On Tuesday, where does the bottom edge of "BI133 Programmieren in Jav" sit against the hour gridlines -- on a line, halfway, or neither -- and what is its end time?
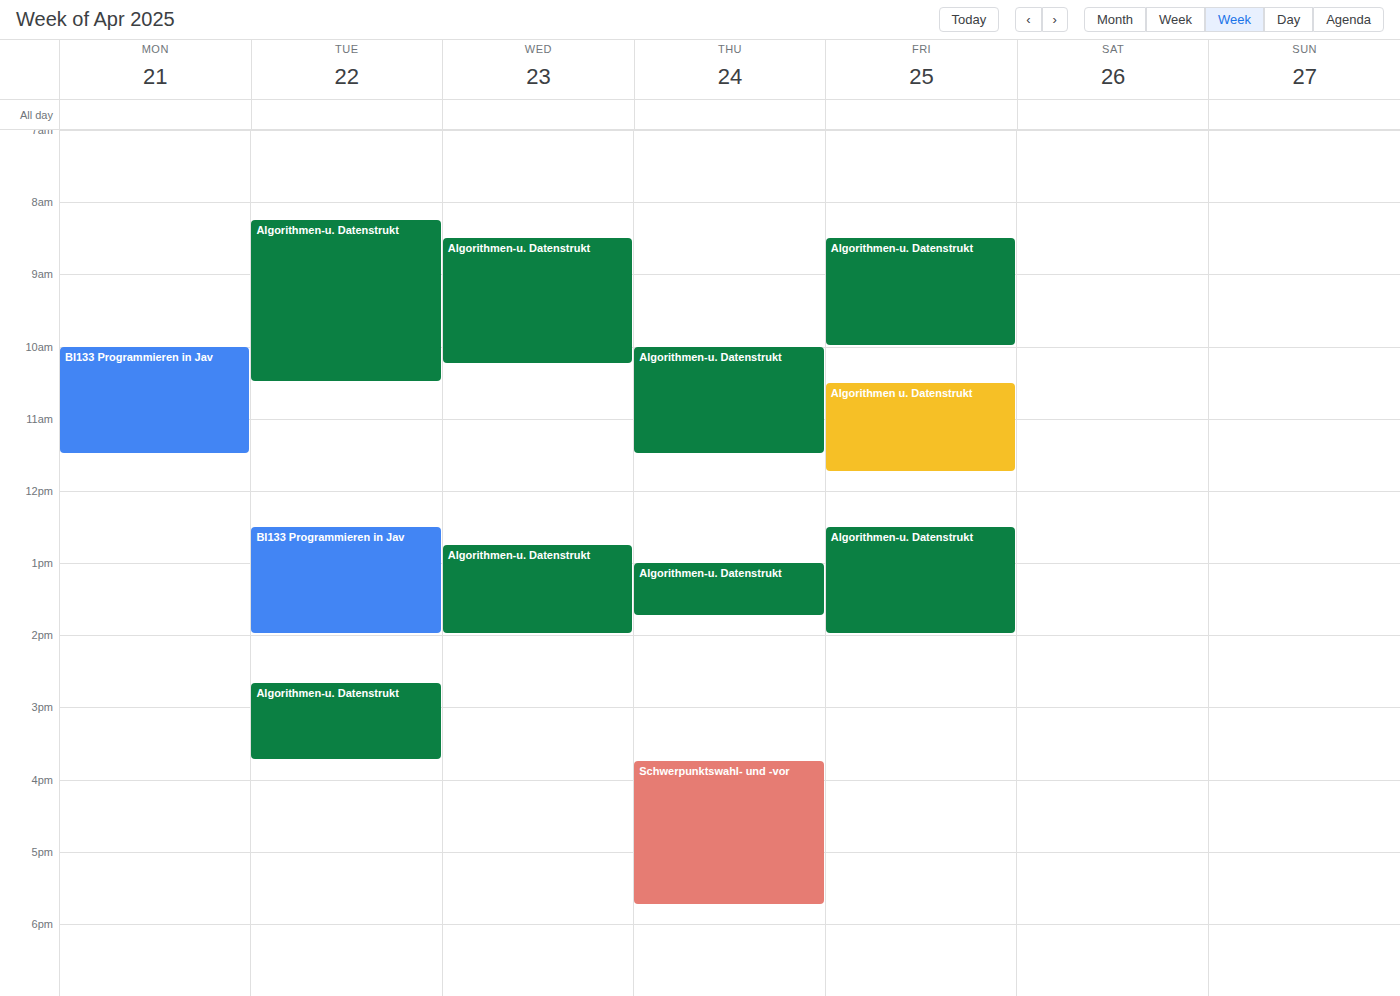
2:00 PM -- exactly on the 2 PM line.